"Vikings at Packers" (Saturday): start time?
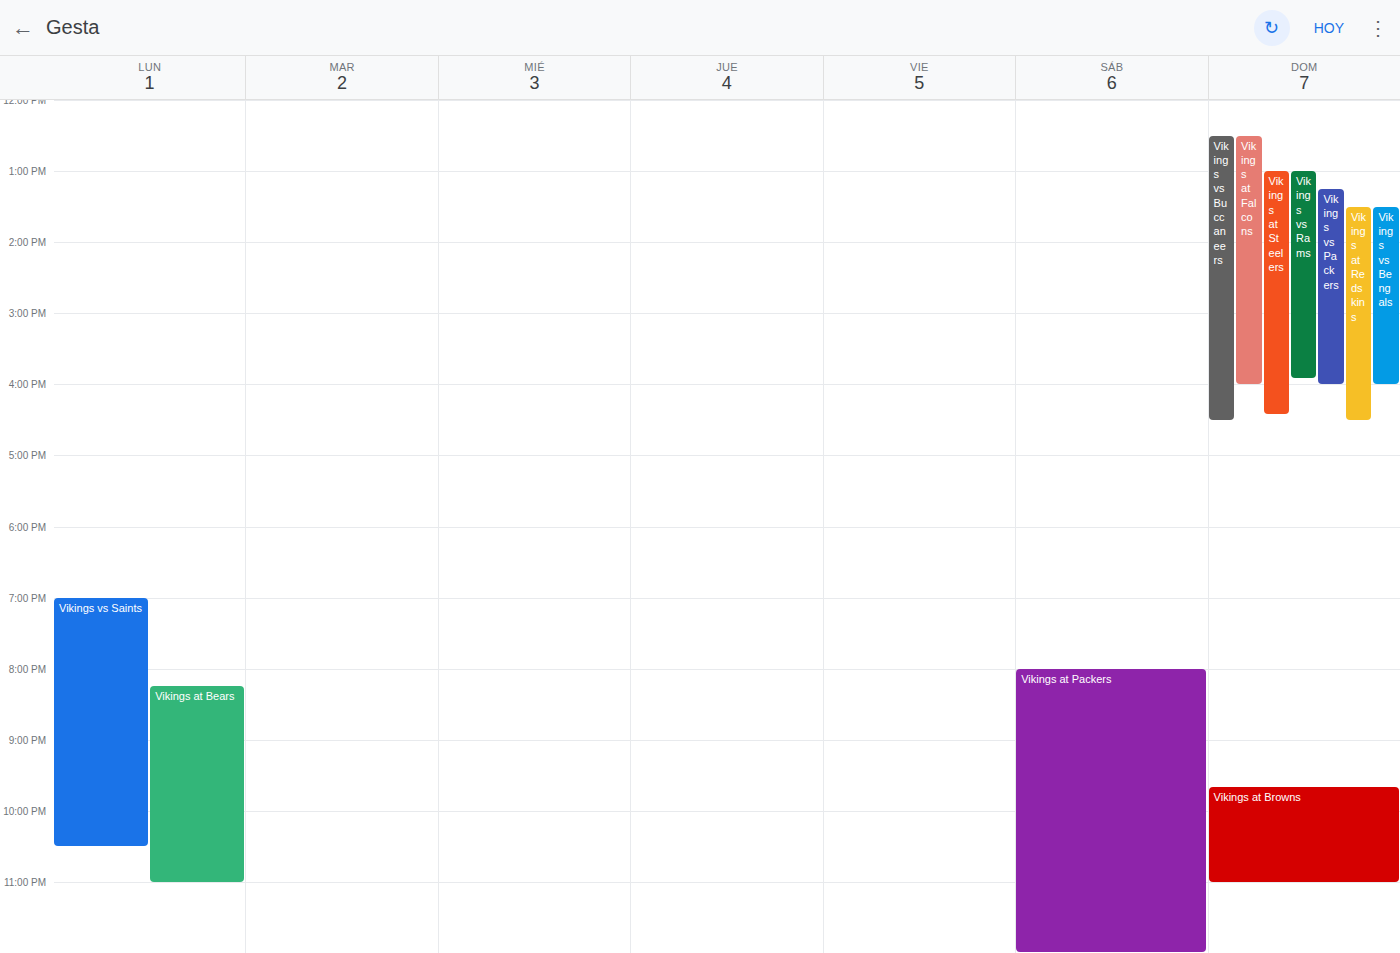
8:00 PM